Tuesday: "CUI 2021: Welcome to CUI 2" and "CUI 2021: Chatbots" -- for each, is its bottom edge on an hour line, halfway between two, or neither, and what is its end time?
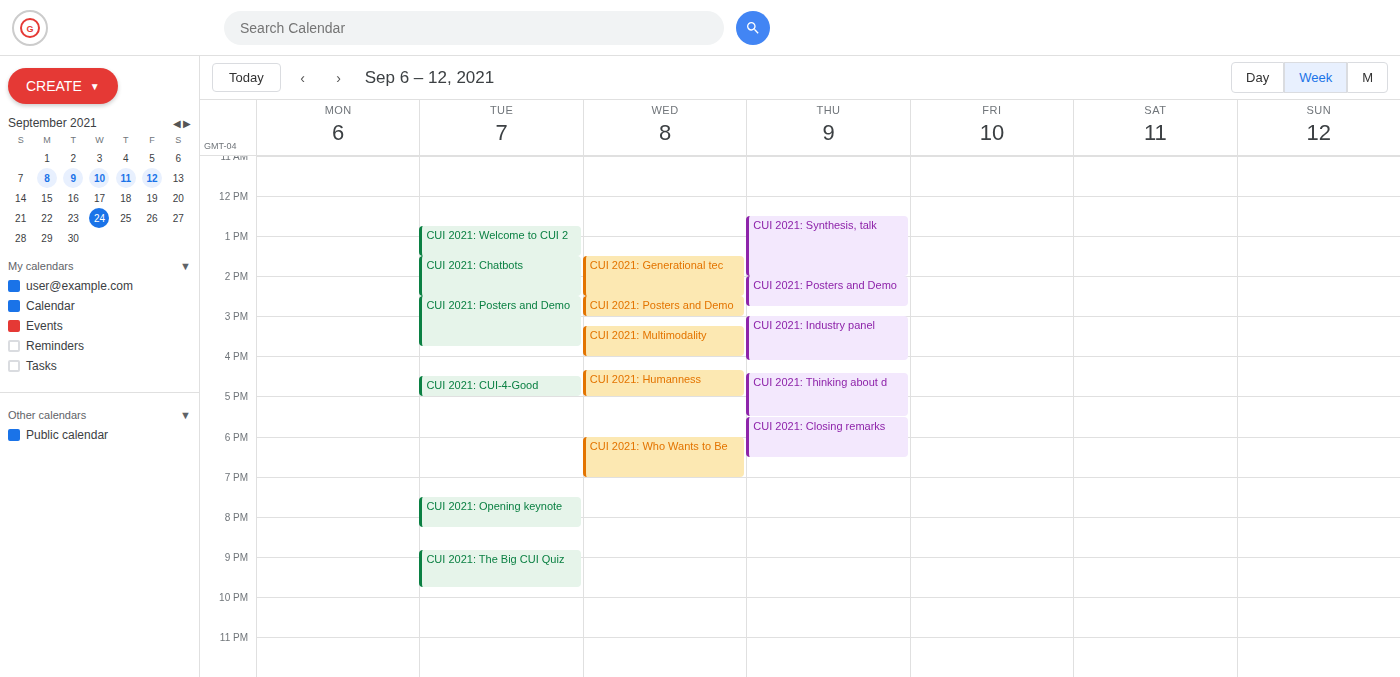
"CUI 2021: Welcome to CUI 2": 1:30 PM, halfway between the 1 PM and 2 PM lines. "CUI 2021: Chatbots": 2:30 PM, halfway between the 2 PM and 3 PM lines.